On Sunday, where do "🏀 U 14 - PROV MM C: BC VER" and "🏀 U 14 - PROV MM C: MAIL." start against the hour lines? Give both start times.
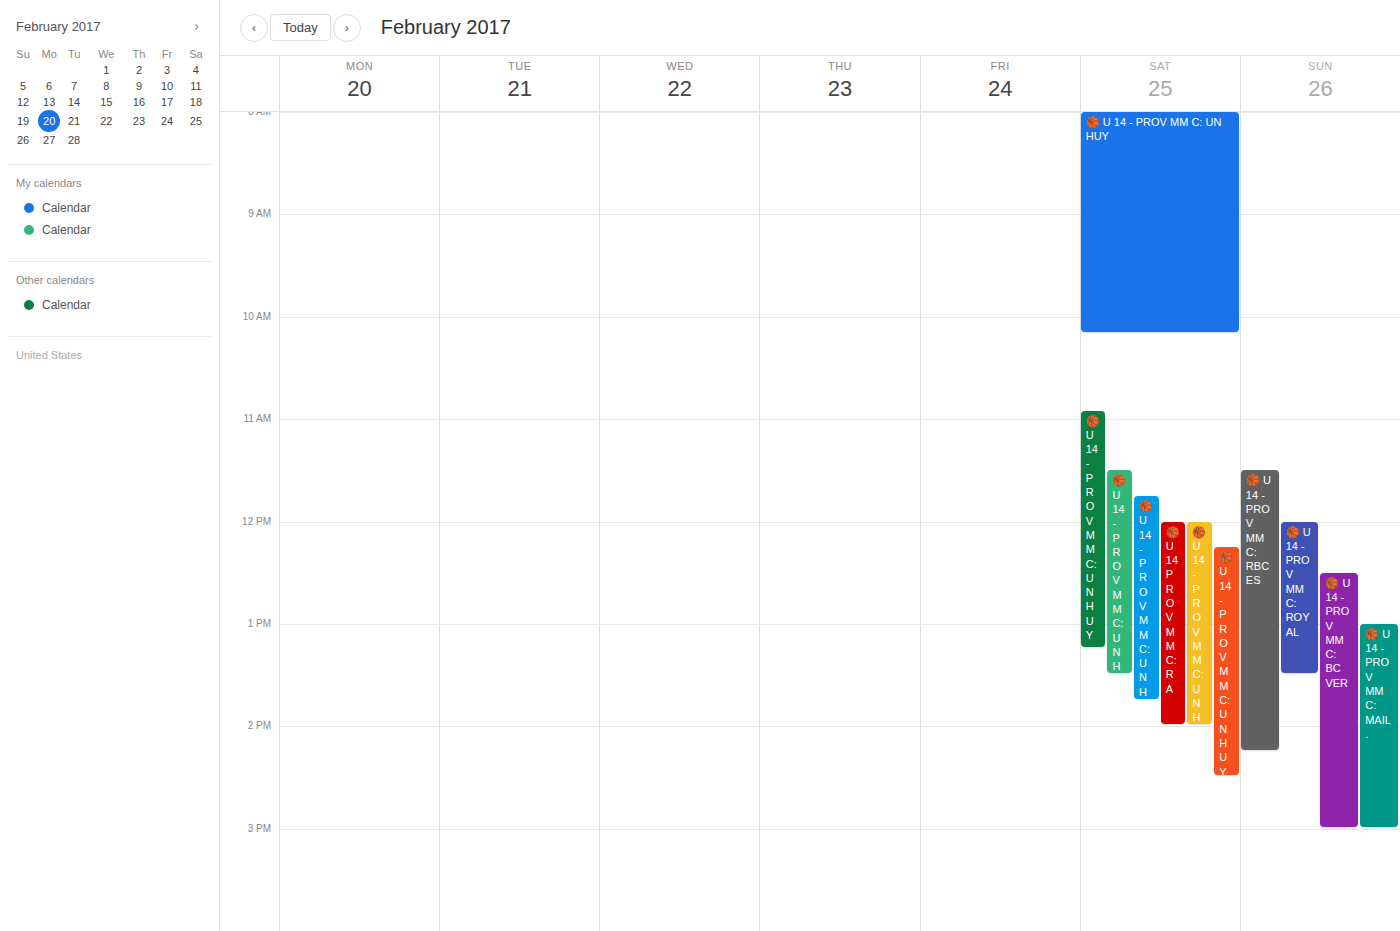
"🏀 U 14 - PROV MM C: BC VER": 12:30 PM, halfway between the 12 PM and 1 PM lines. "🏀 U 14 - PROV MM C: MAIL.": 1:00 PM, exactly on the 1 PM line.